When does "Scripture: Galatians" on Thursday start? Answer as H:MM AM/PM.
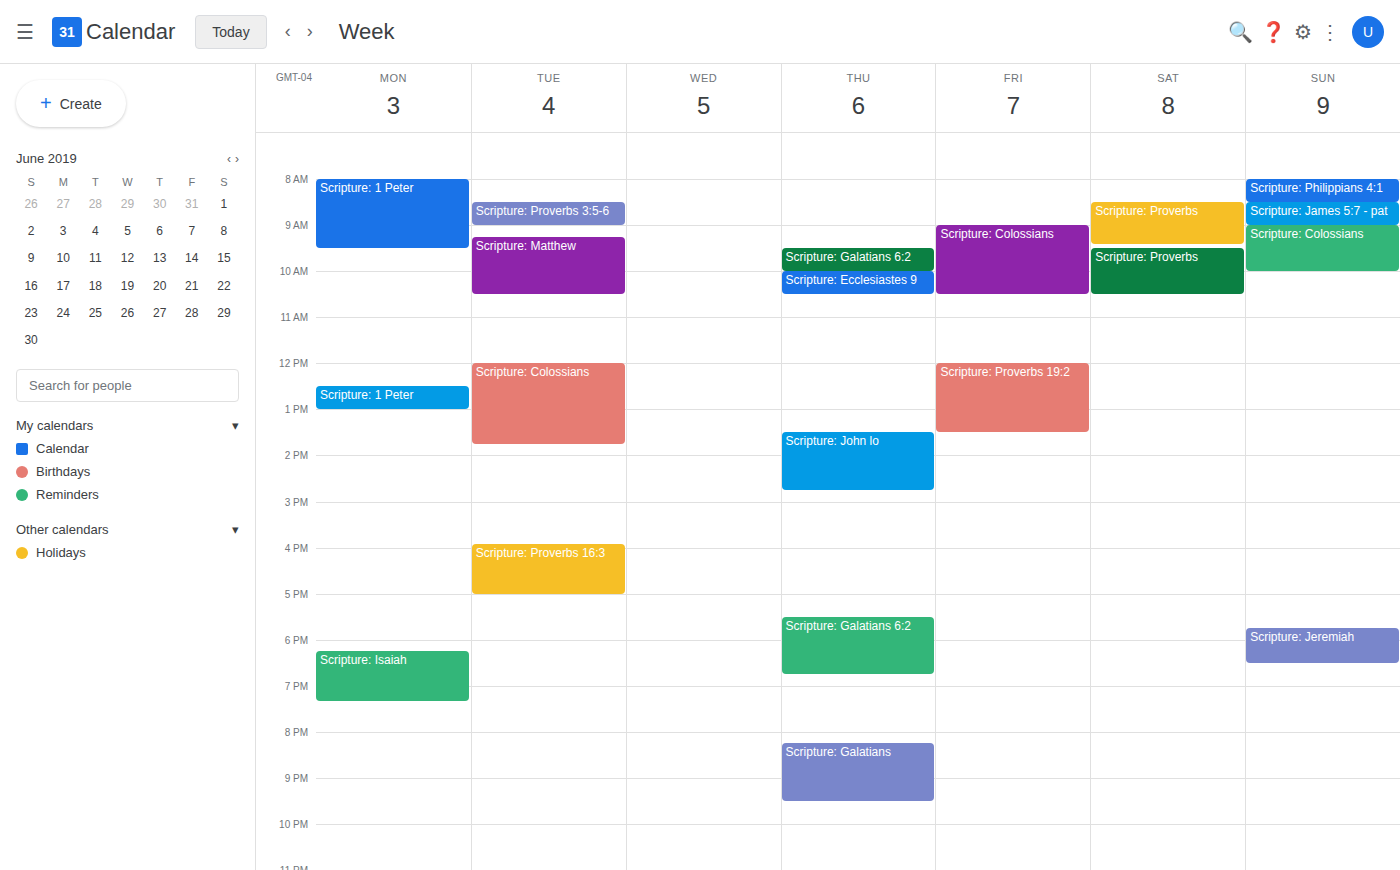
8:15 PM